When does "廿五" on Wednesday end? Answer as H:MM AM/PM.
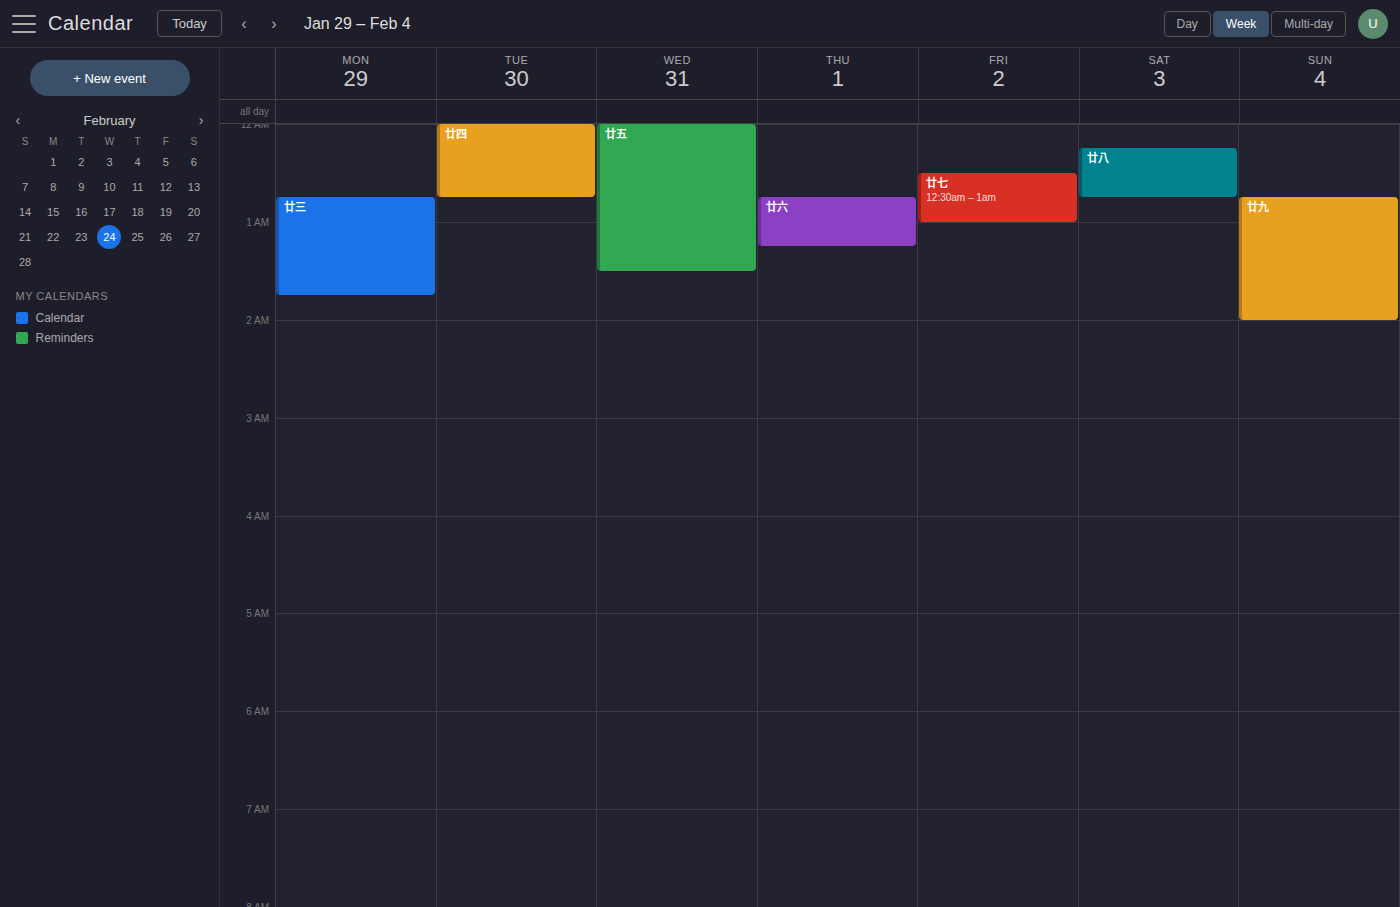
1:30 AM